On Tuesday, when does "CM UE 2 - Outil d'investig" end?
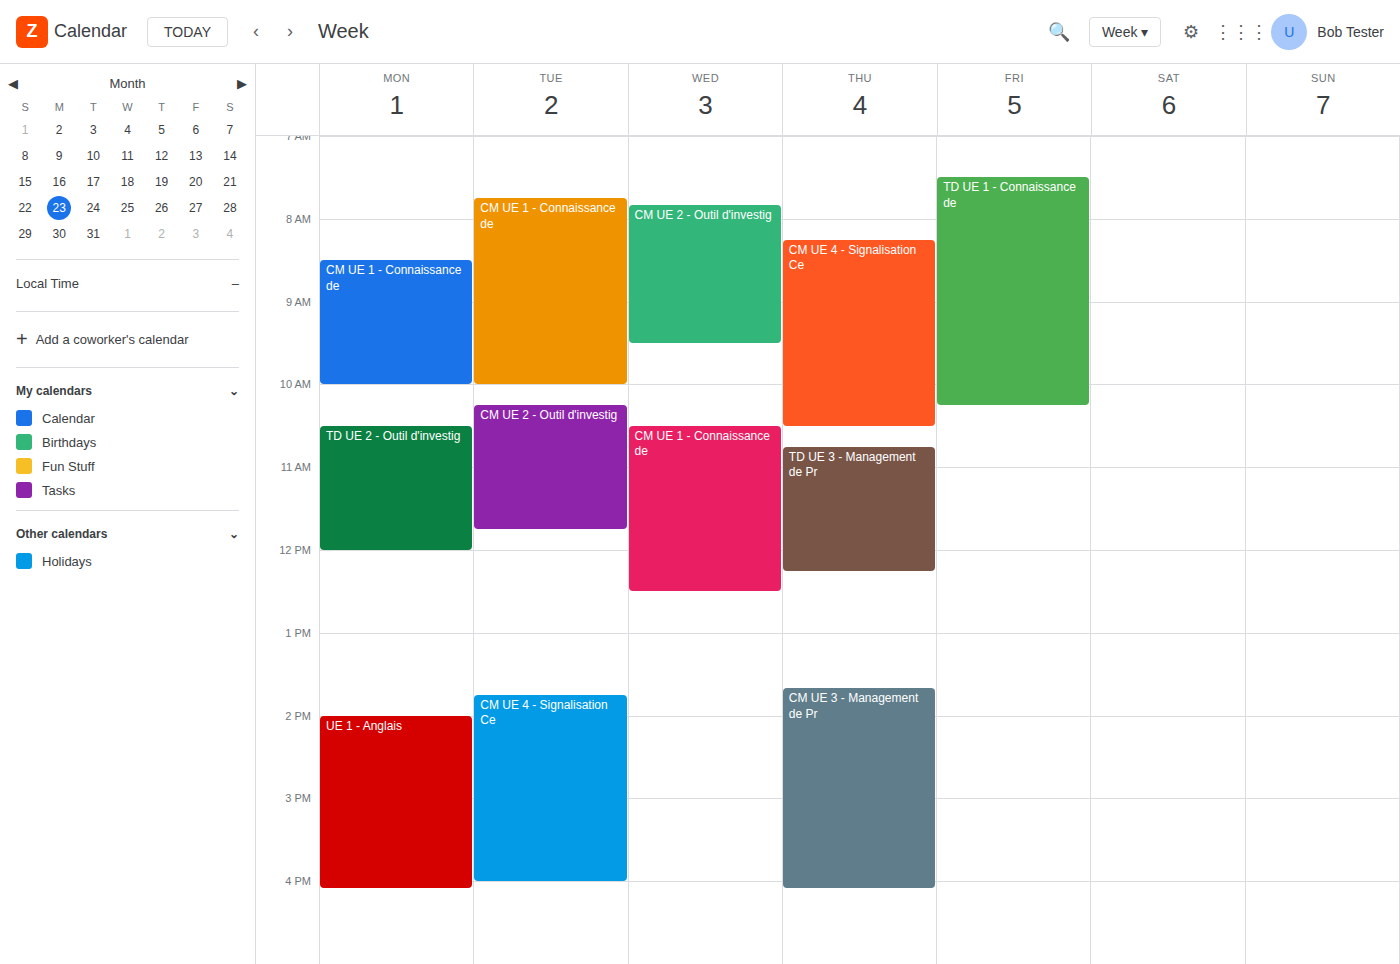
11:45